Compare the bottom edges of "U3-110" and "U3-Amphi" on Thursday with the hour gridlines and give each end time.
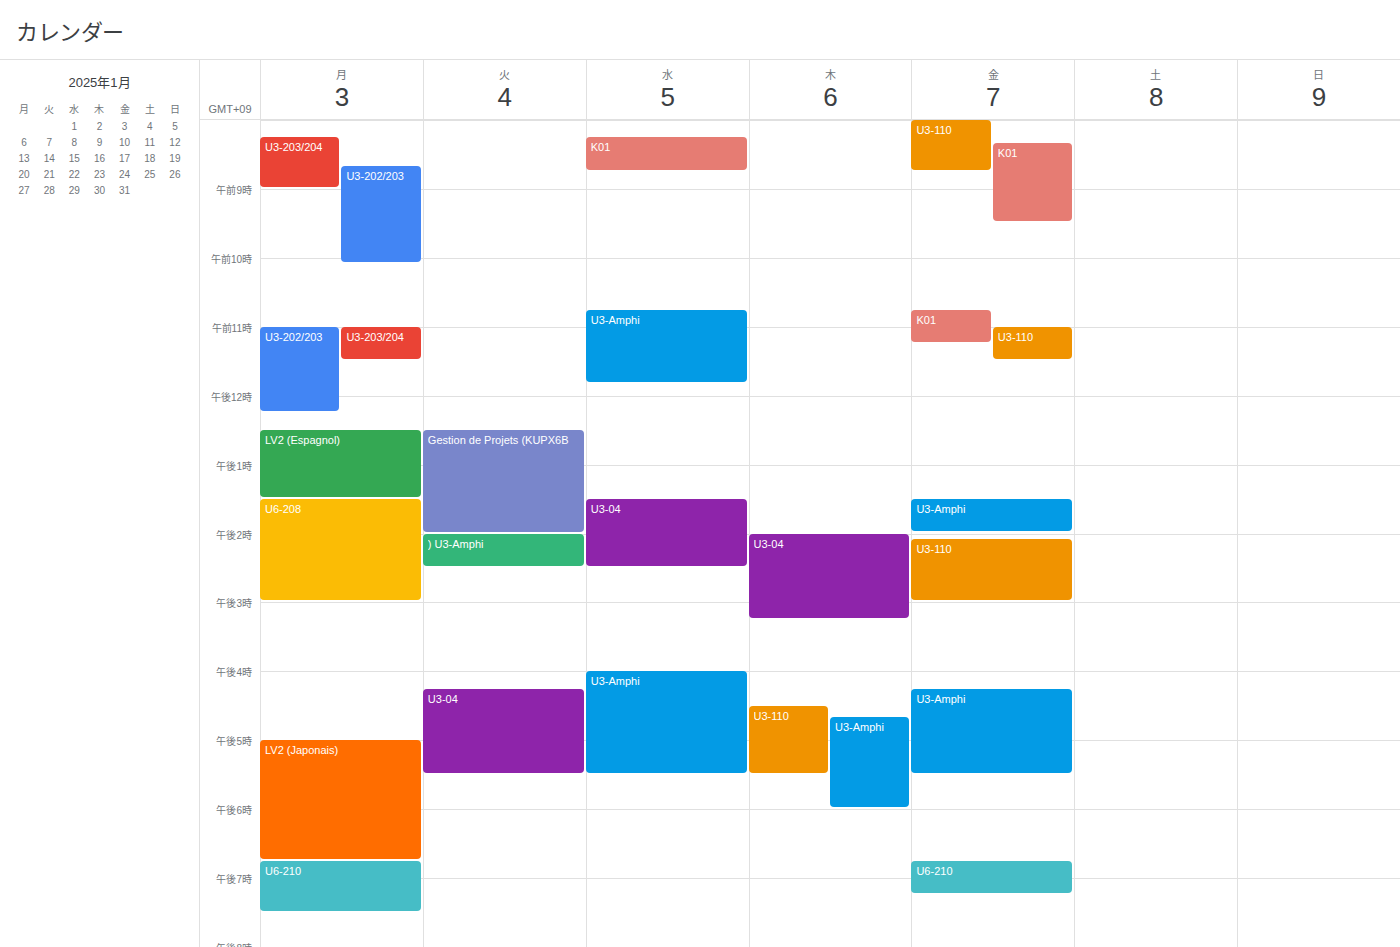
"U3-110": 5:30 PM, halfway between the 5 PM and 6 PM lines. "U3-Amphi": 6:00 PM, exactly on the 6 PM line.